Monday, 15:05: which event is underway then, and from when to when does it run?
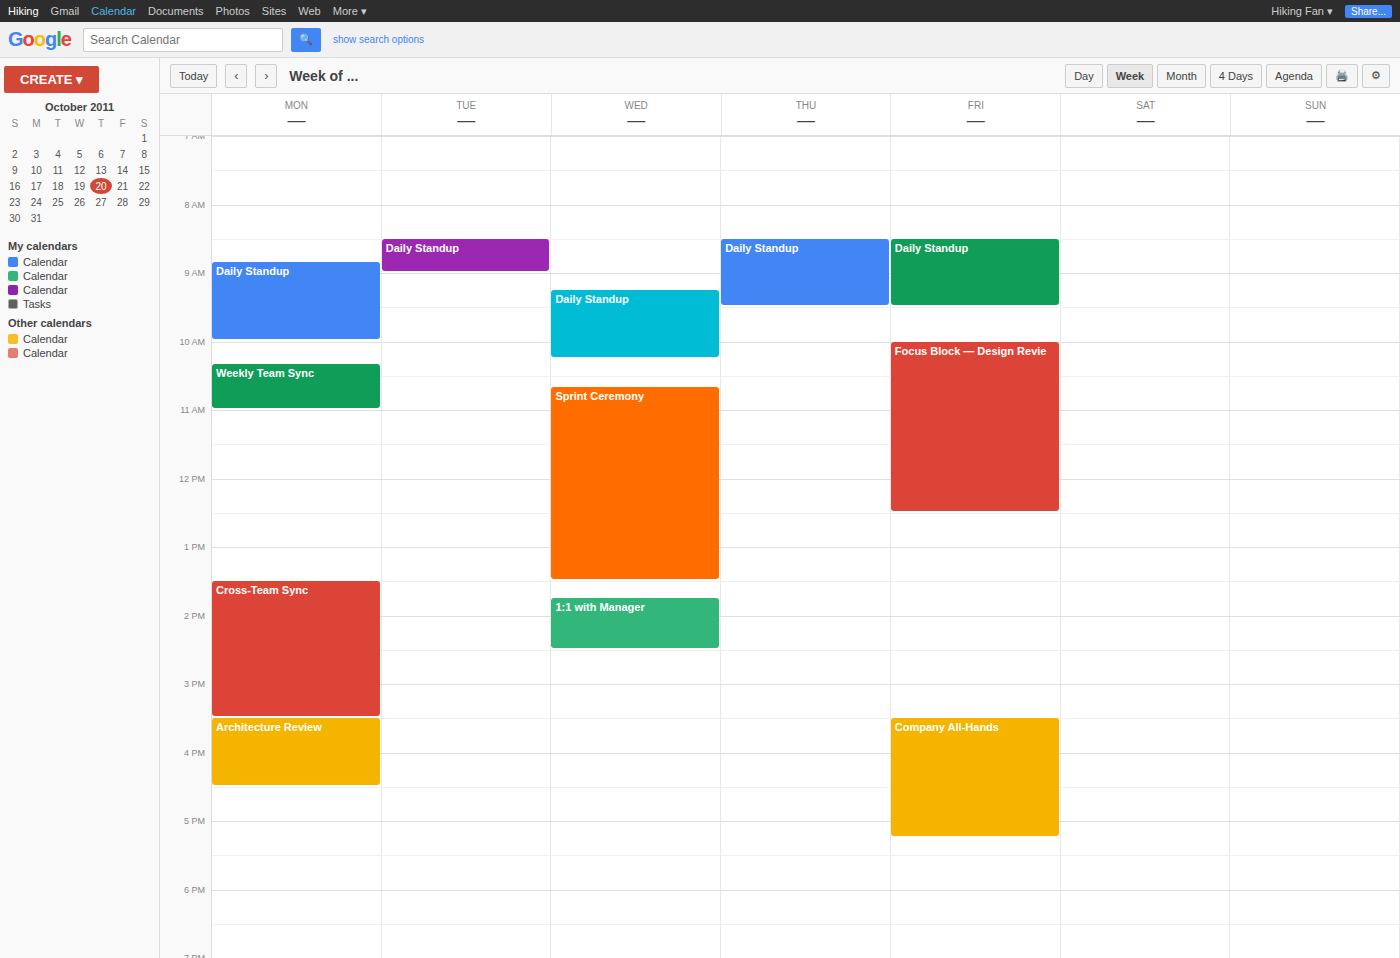
"Cross-Team Sync", 13:30 to 15:30